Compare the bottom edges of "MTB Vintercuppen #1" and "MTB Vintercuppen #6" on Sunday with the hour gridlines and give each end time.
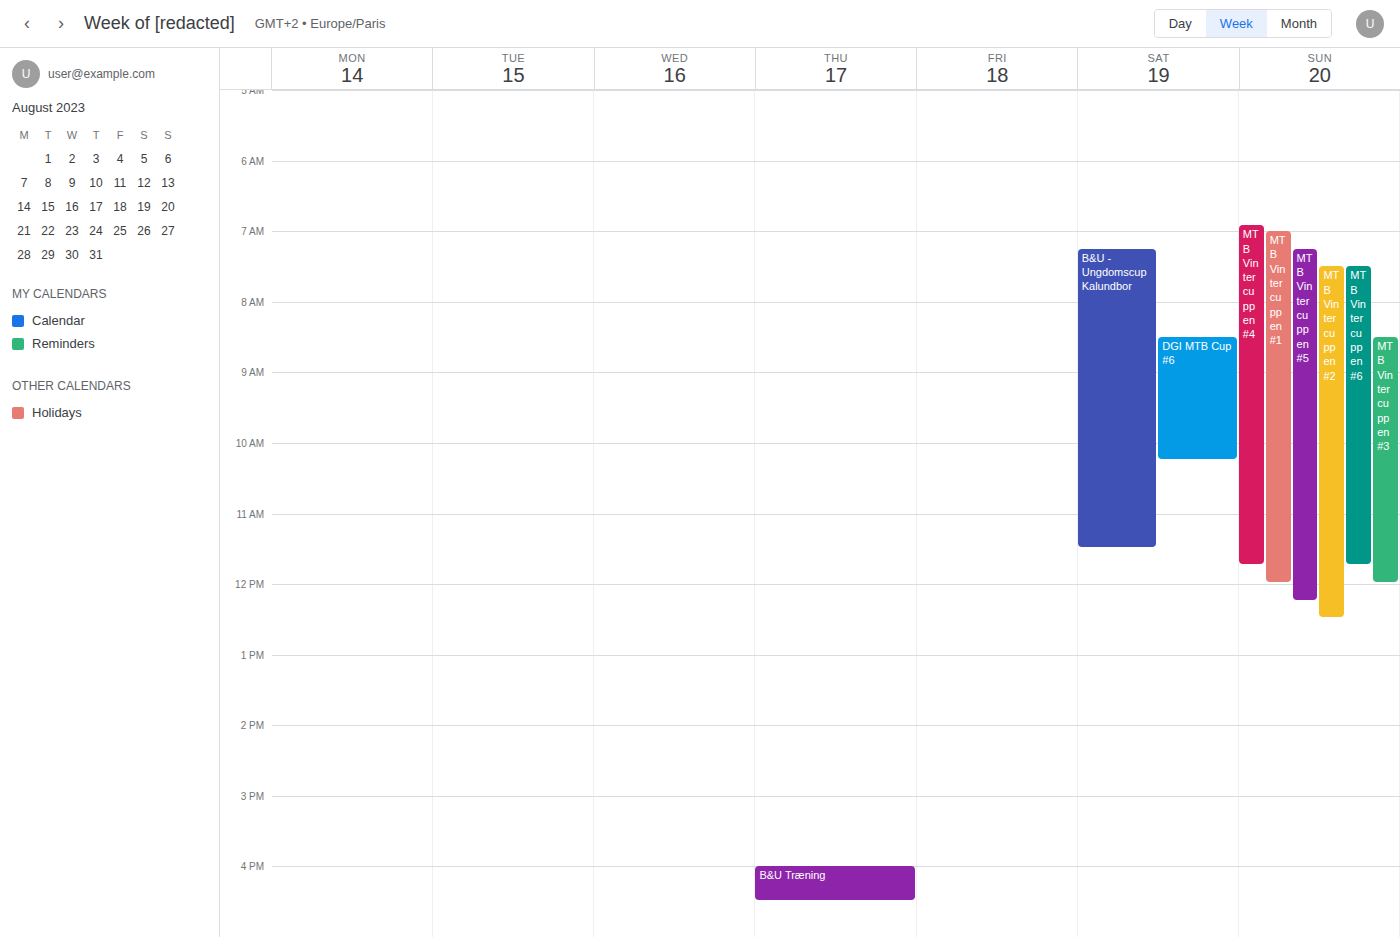
"MTB Vintercuppen #1": 12:00 PM, exactly on the 12 PM line. "MTB Vintercuppen #6": 11:45 AM, neither: three quarters of the way from the 11 AM line to the 12 PM line.